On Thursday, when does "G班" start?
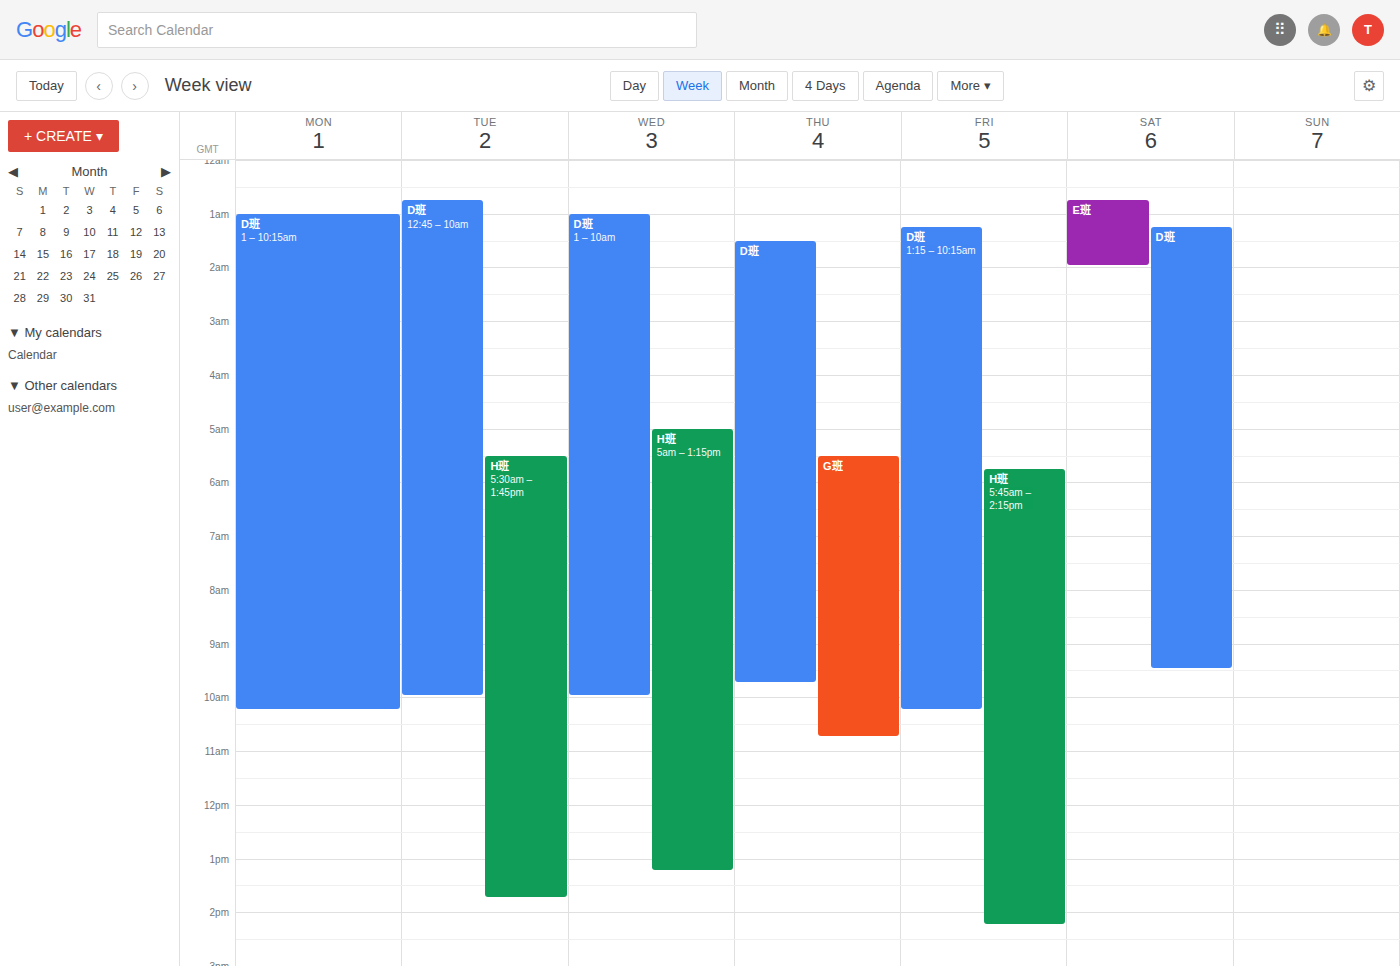
5:30 AM